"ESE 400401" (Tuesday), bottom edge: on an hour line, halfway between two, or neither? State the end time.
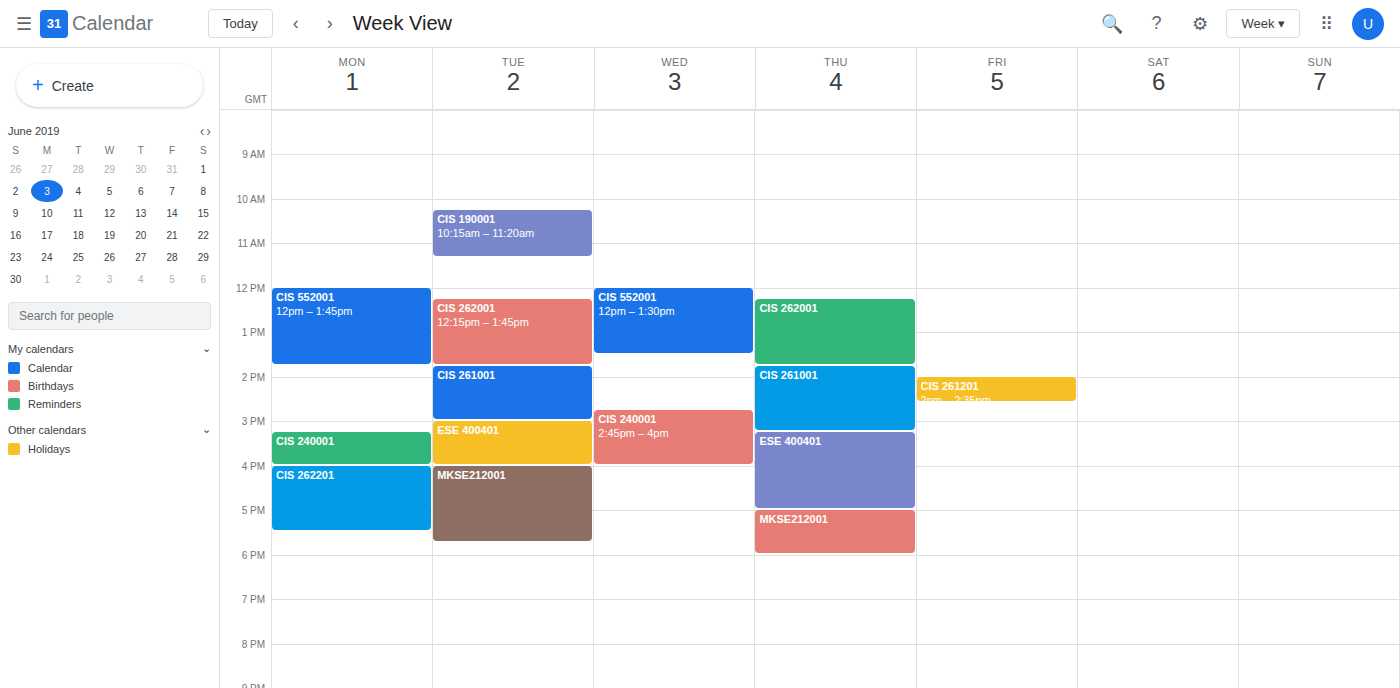
16:00 -- exactly on the 16:00 line.